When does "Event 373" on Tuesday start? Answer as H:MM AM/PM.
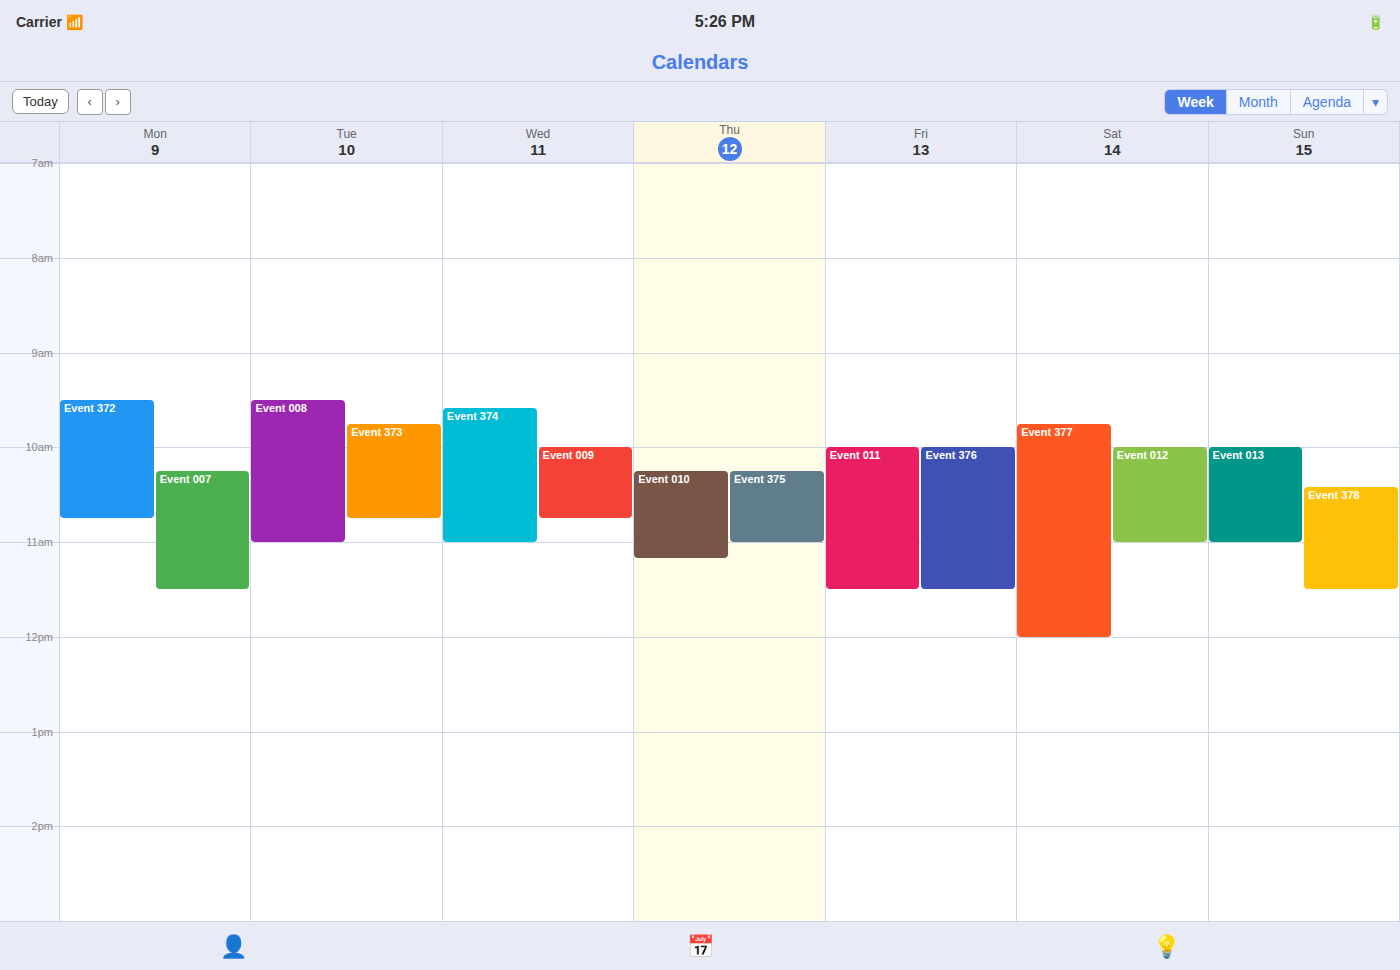
9:45 AM